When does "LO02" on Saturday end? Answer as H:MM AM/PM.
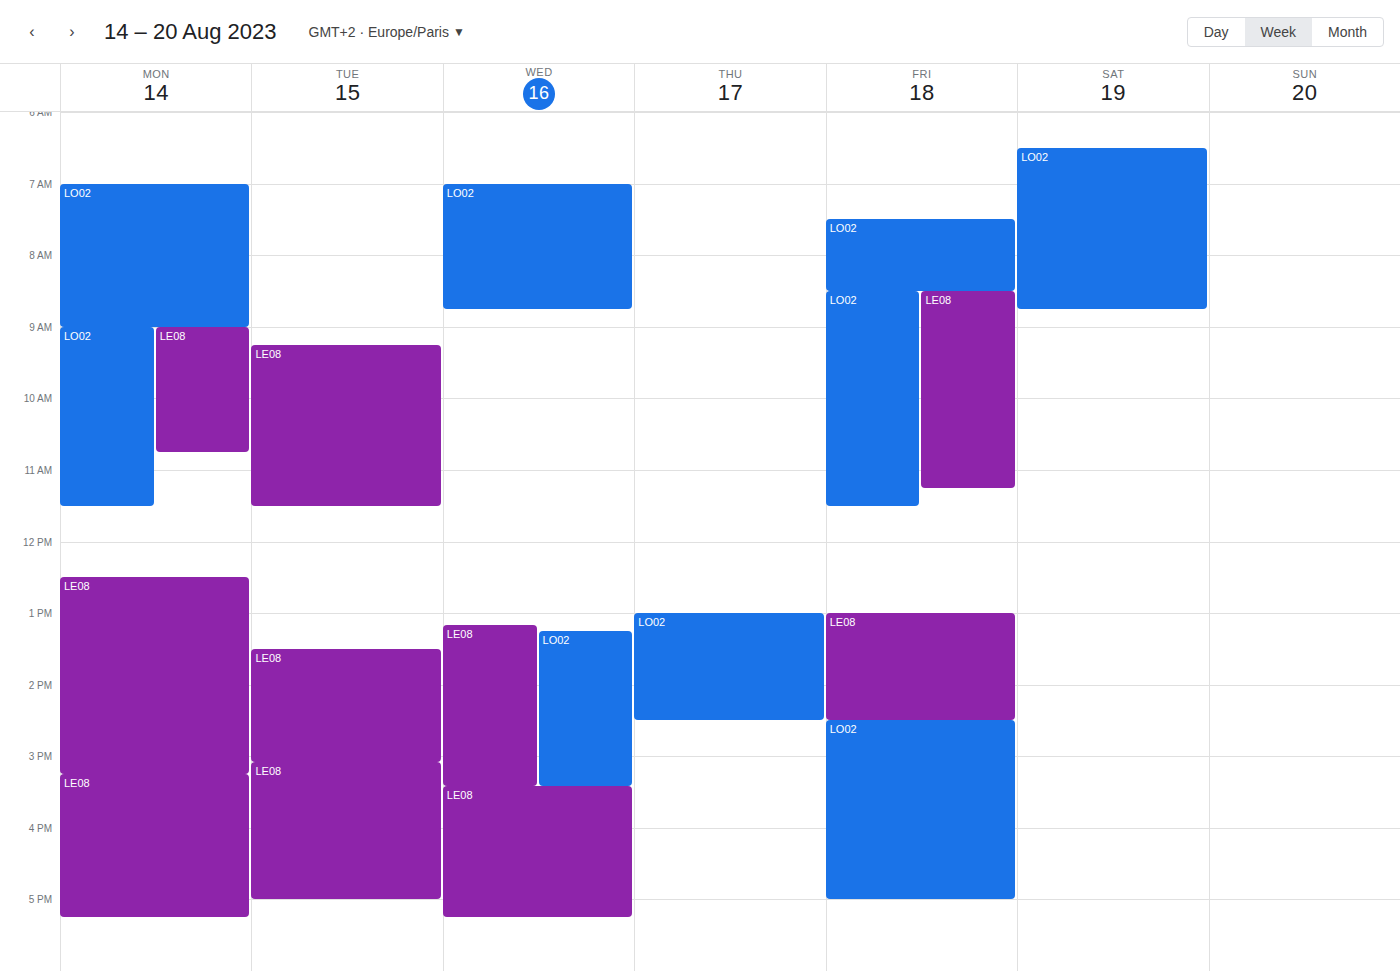
8:45 AM